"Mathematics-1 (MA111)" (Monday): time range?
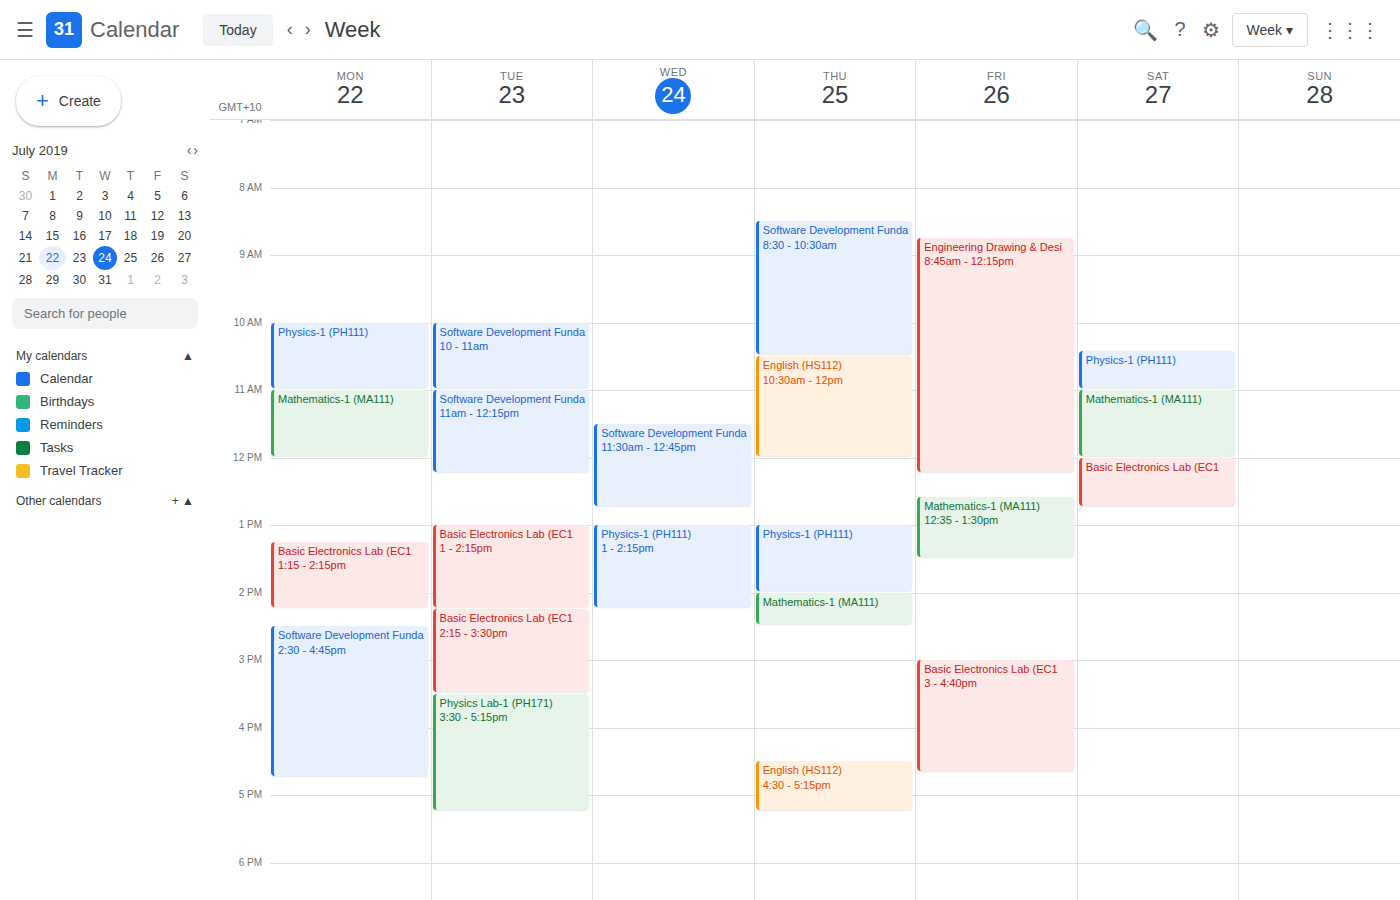
11:00 AM to 12:00 PM